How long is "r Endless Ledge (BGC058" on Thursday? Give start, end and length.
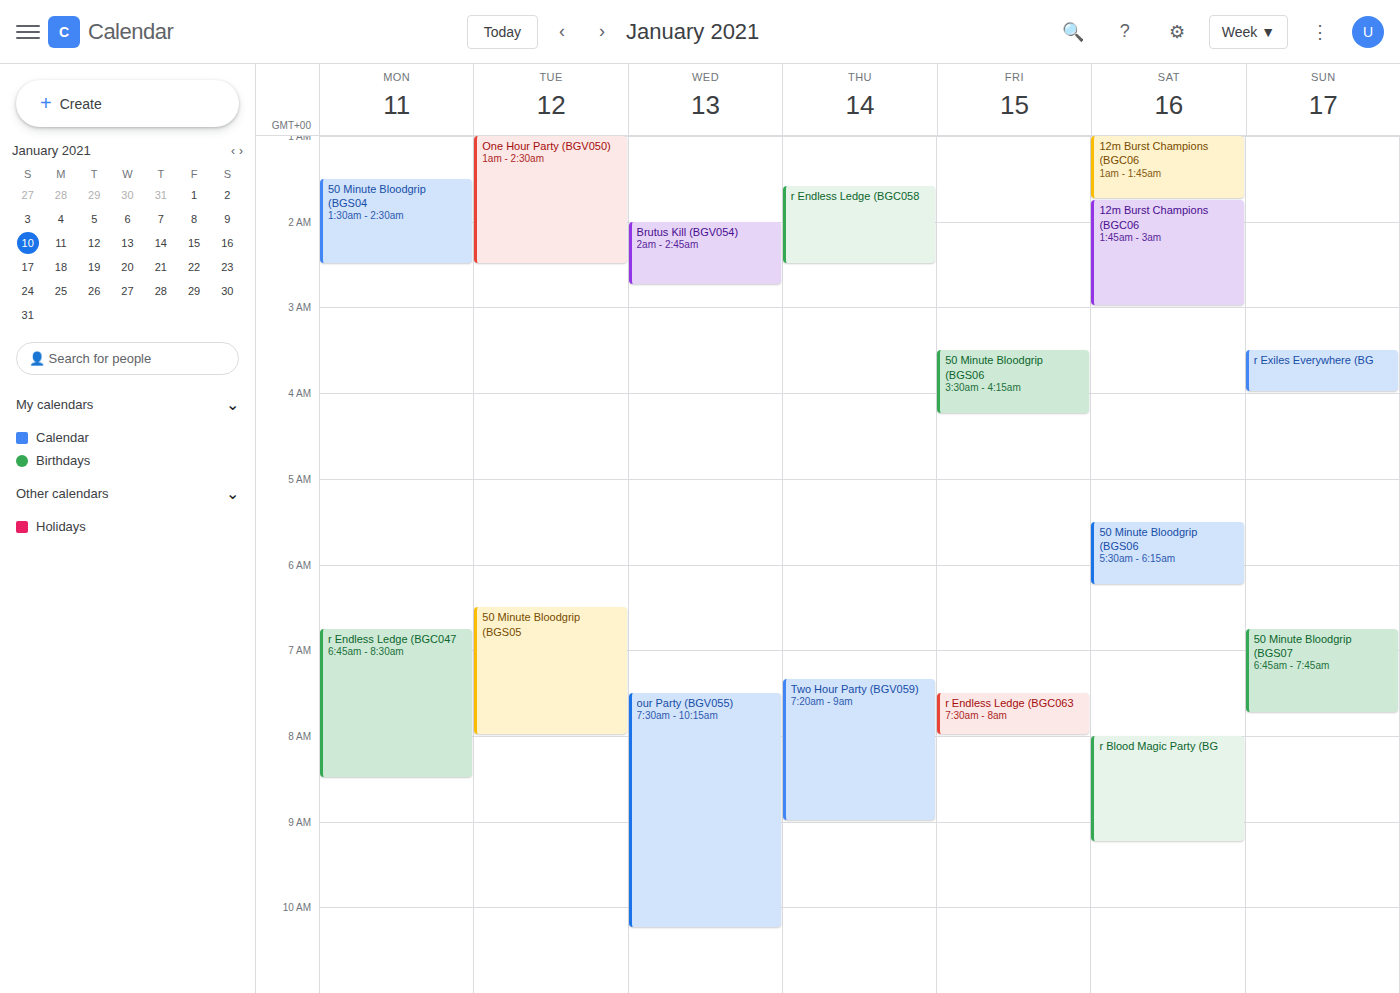
1:35 AM to 2:30 AM, 55 minutes